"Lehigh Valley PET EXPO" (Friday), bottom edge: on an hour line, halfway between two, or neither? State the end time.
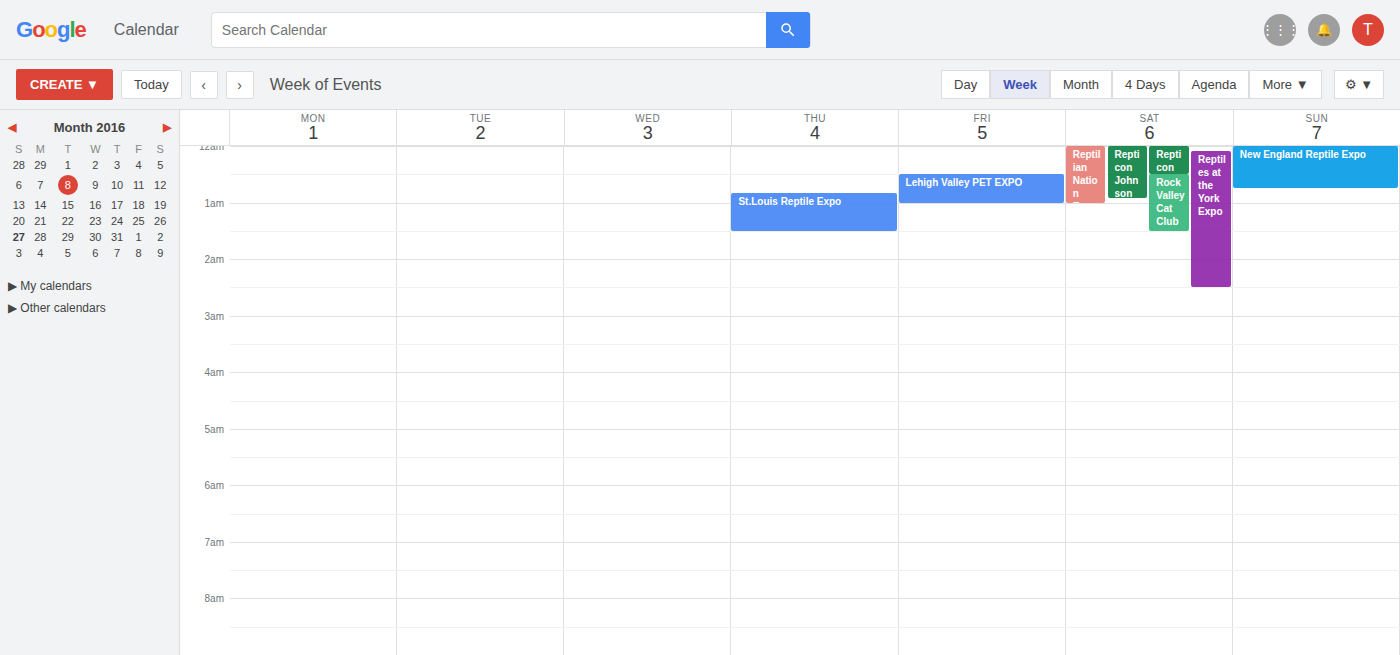
1:00 AM -- exactly on the 1 AM line.